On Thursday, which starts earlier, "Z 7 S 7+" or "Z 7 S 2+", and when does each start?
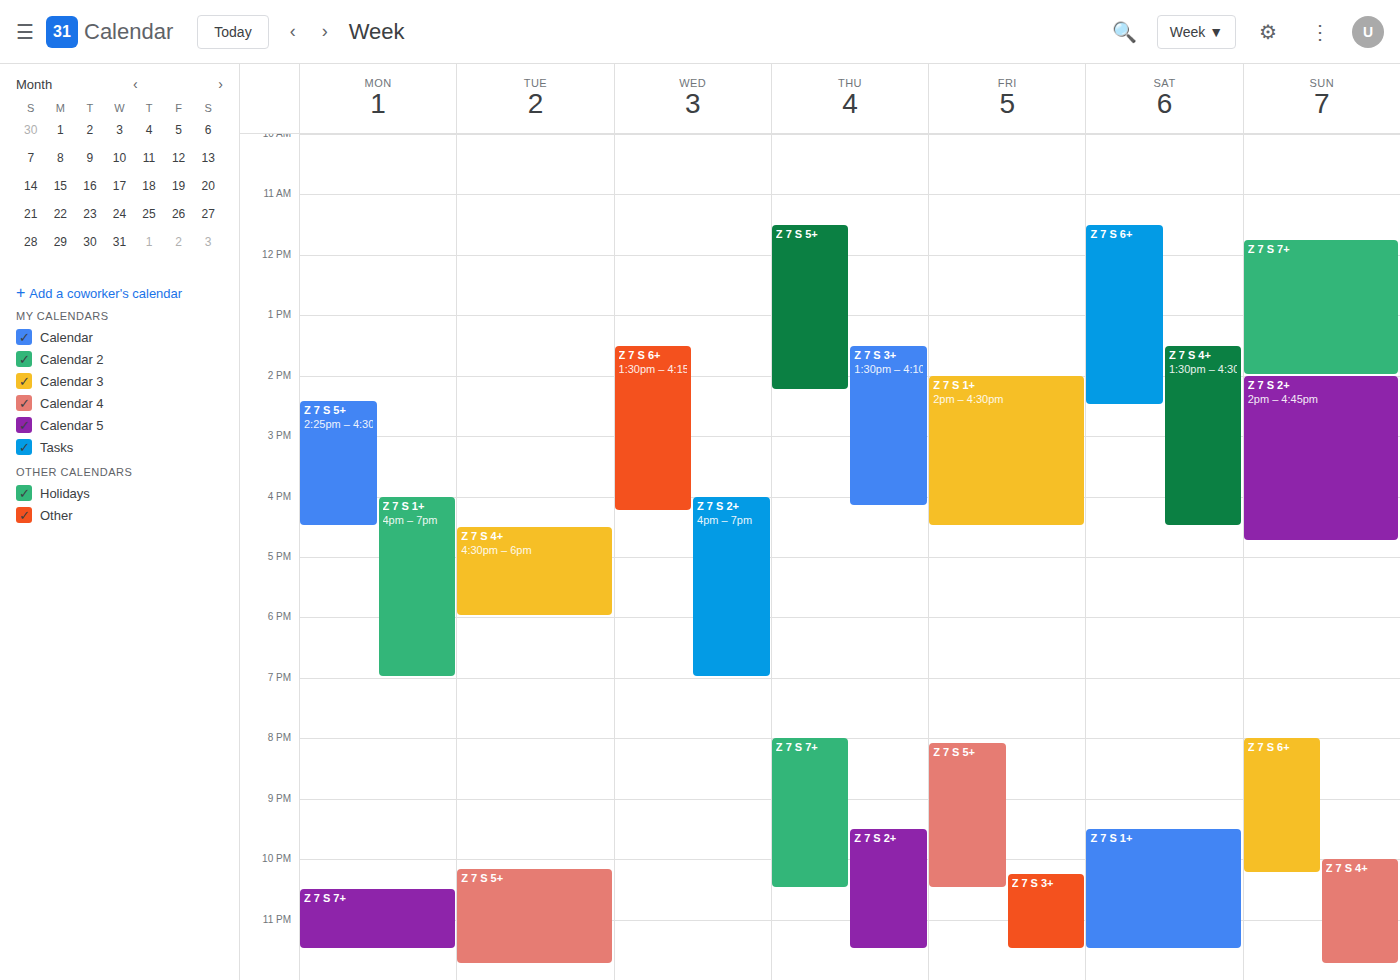
"Z 7 S 7+" 8:00 PM; "Z 7 S 2+" 9:30 PM.